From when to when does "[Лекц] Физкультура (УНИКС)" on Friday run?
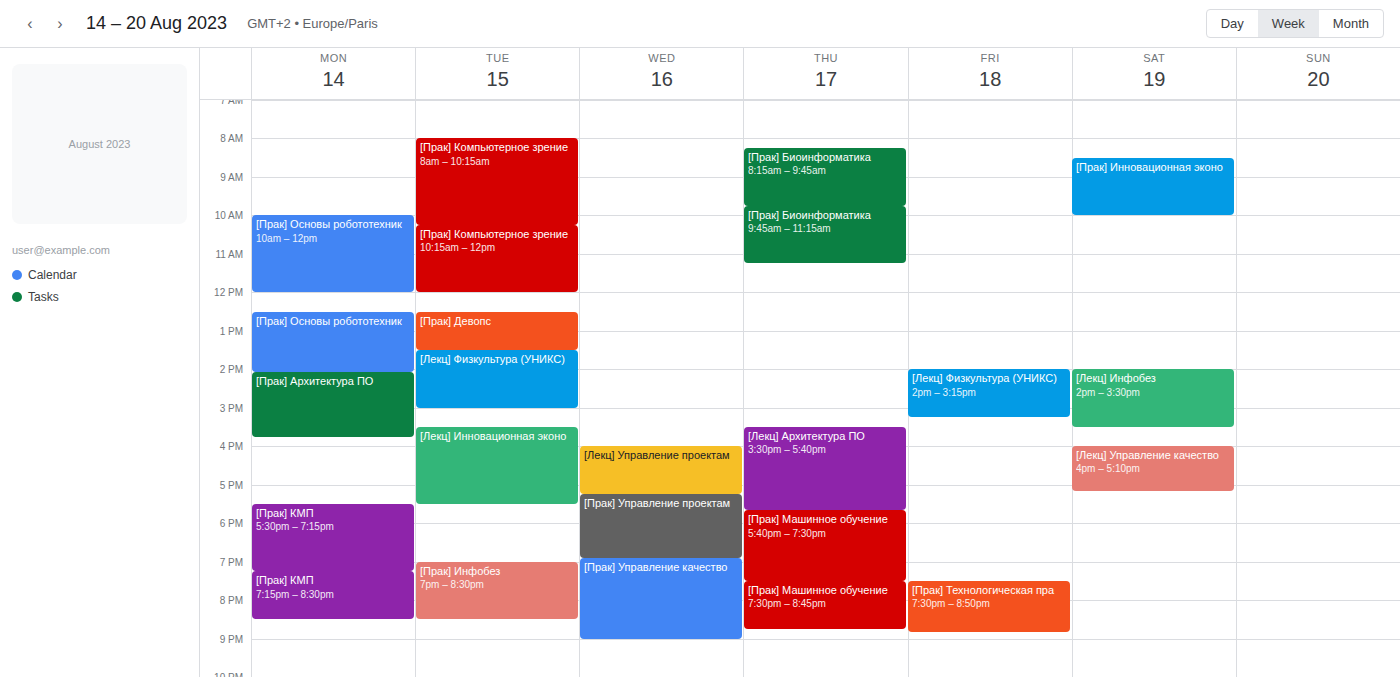
2:00 PM to 3:15 PM